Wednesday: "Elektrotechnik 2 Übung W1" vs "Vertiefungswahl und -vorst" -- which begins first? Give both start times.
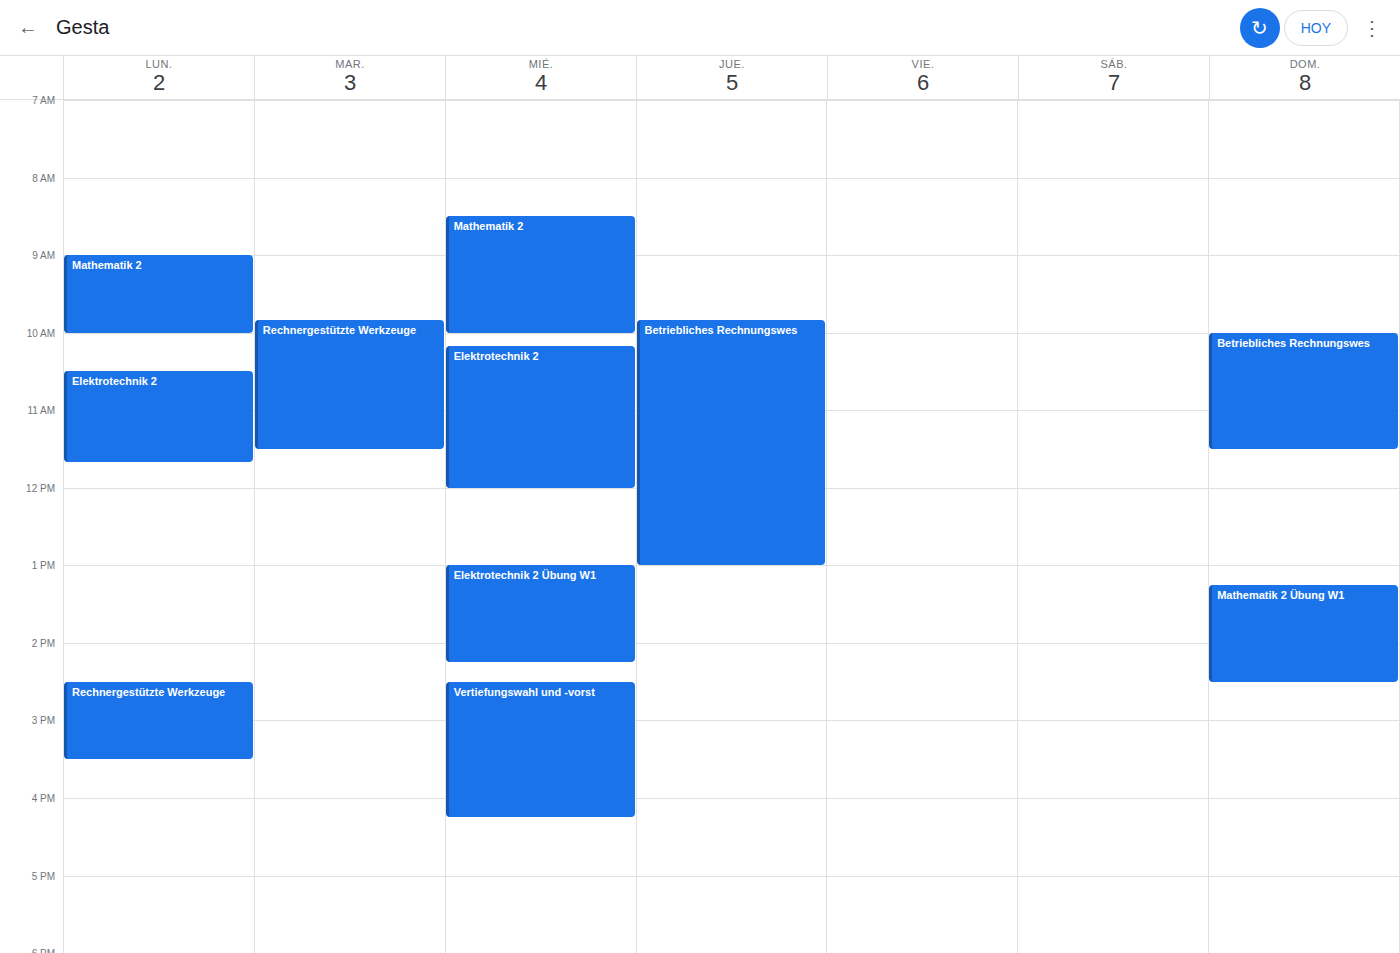
"Elektrotechnik 2 Übung W1" 1:00 PM; "Vertiefungswahl und -vorst" 2:30 PM.